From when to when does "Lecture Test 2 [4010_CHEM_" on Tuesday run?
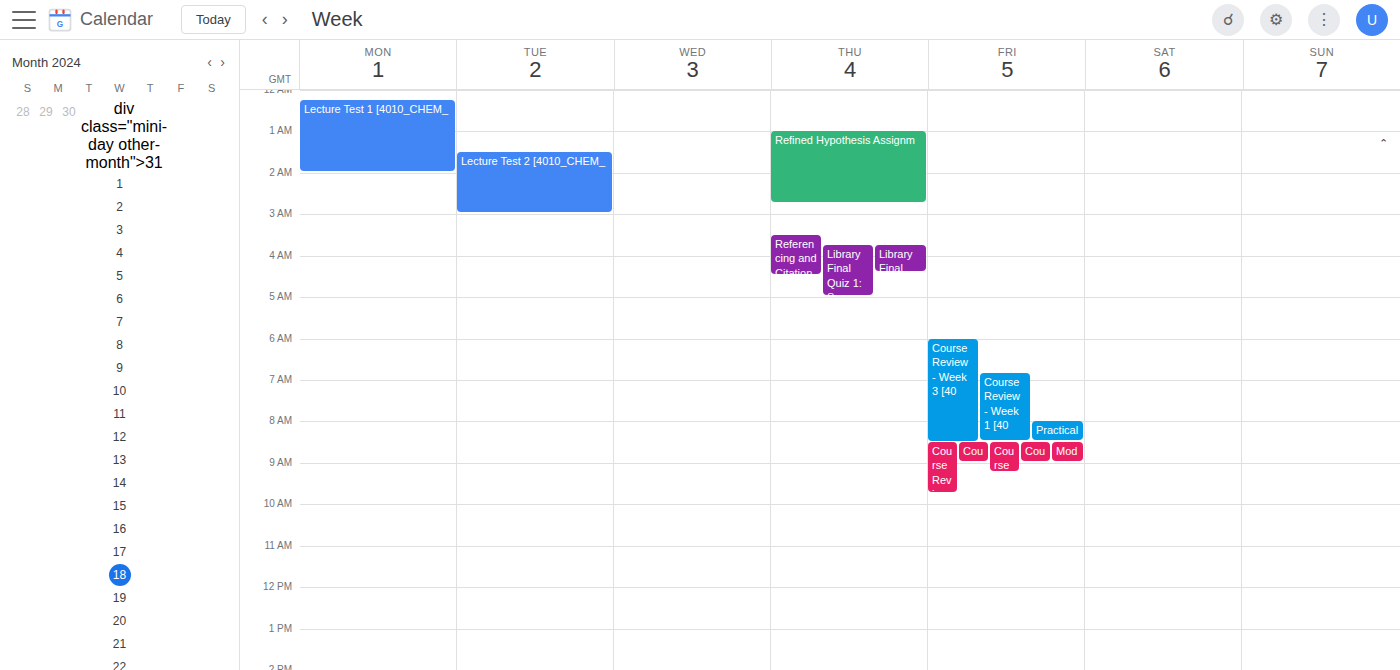
1:30 AM to 3:00 AM